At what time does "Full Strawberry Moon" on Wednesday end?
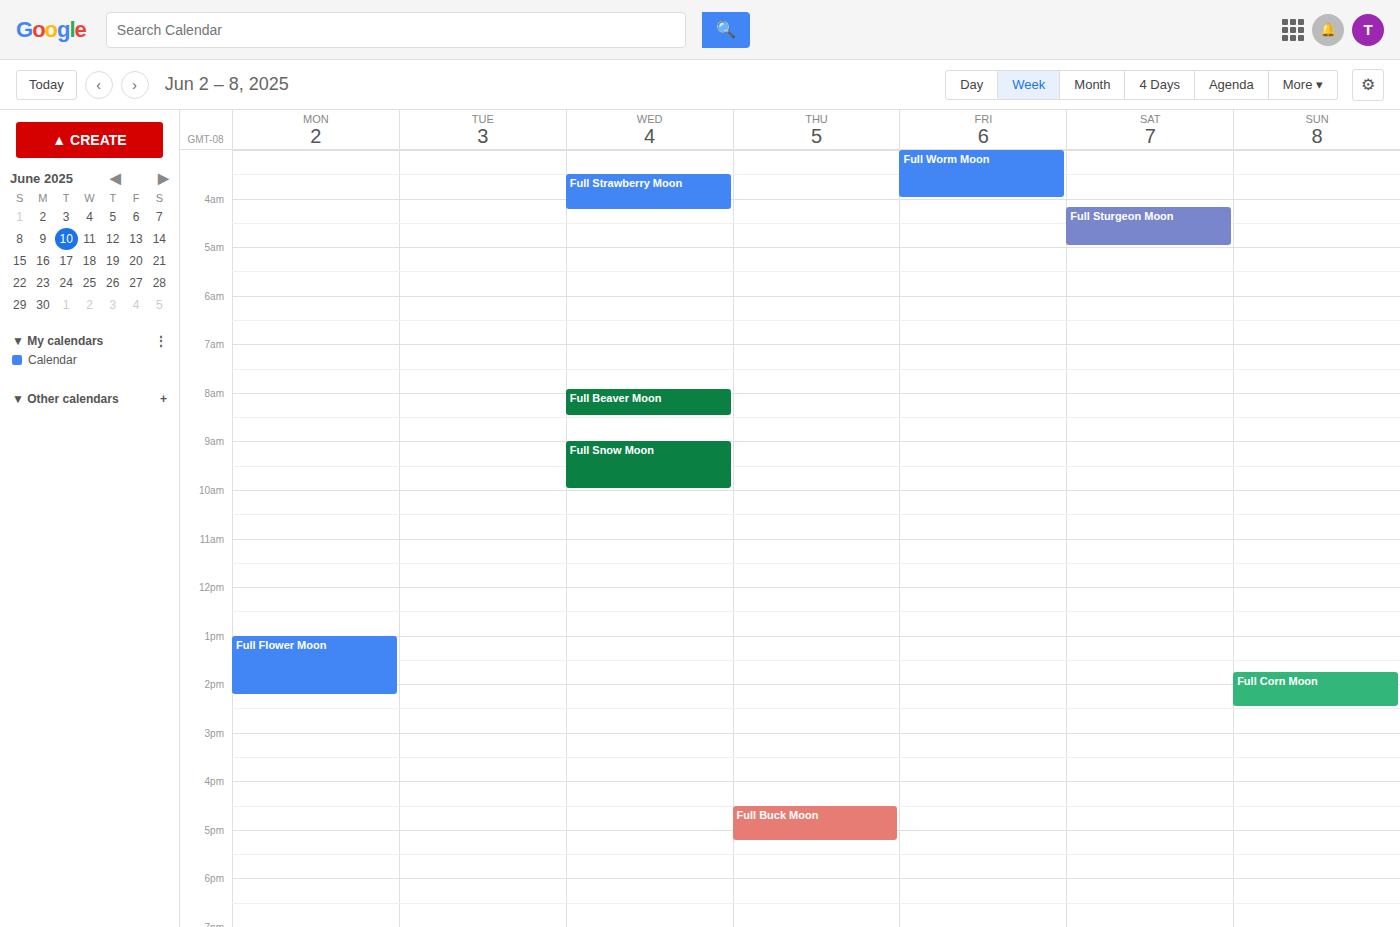
4:15 AM